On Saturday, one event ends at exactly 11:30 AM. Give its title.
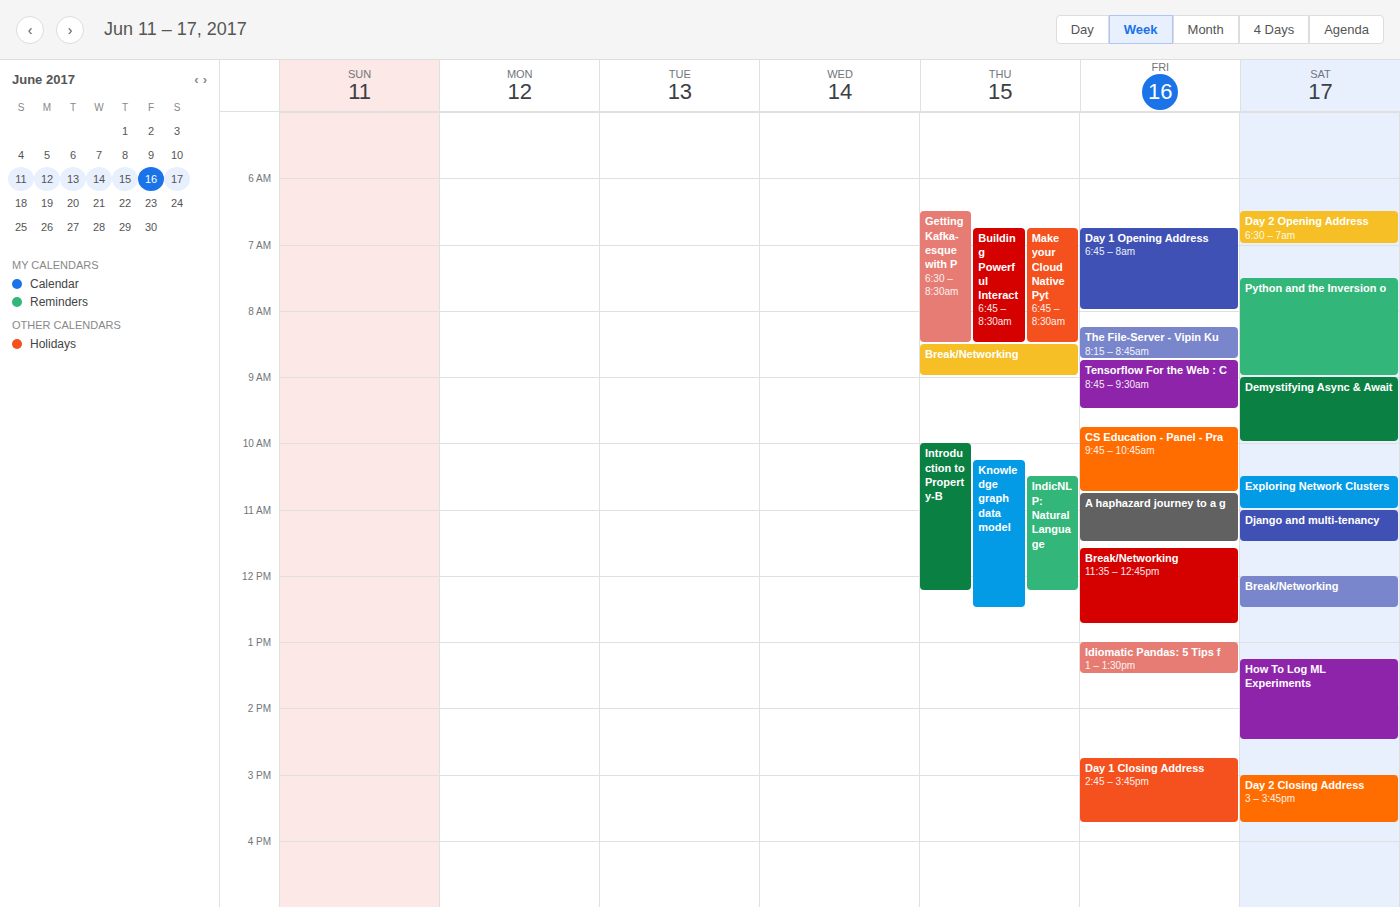
"Django and multi-tenancy"